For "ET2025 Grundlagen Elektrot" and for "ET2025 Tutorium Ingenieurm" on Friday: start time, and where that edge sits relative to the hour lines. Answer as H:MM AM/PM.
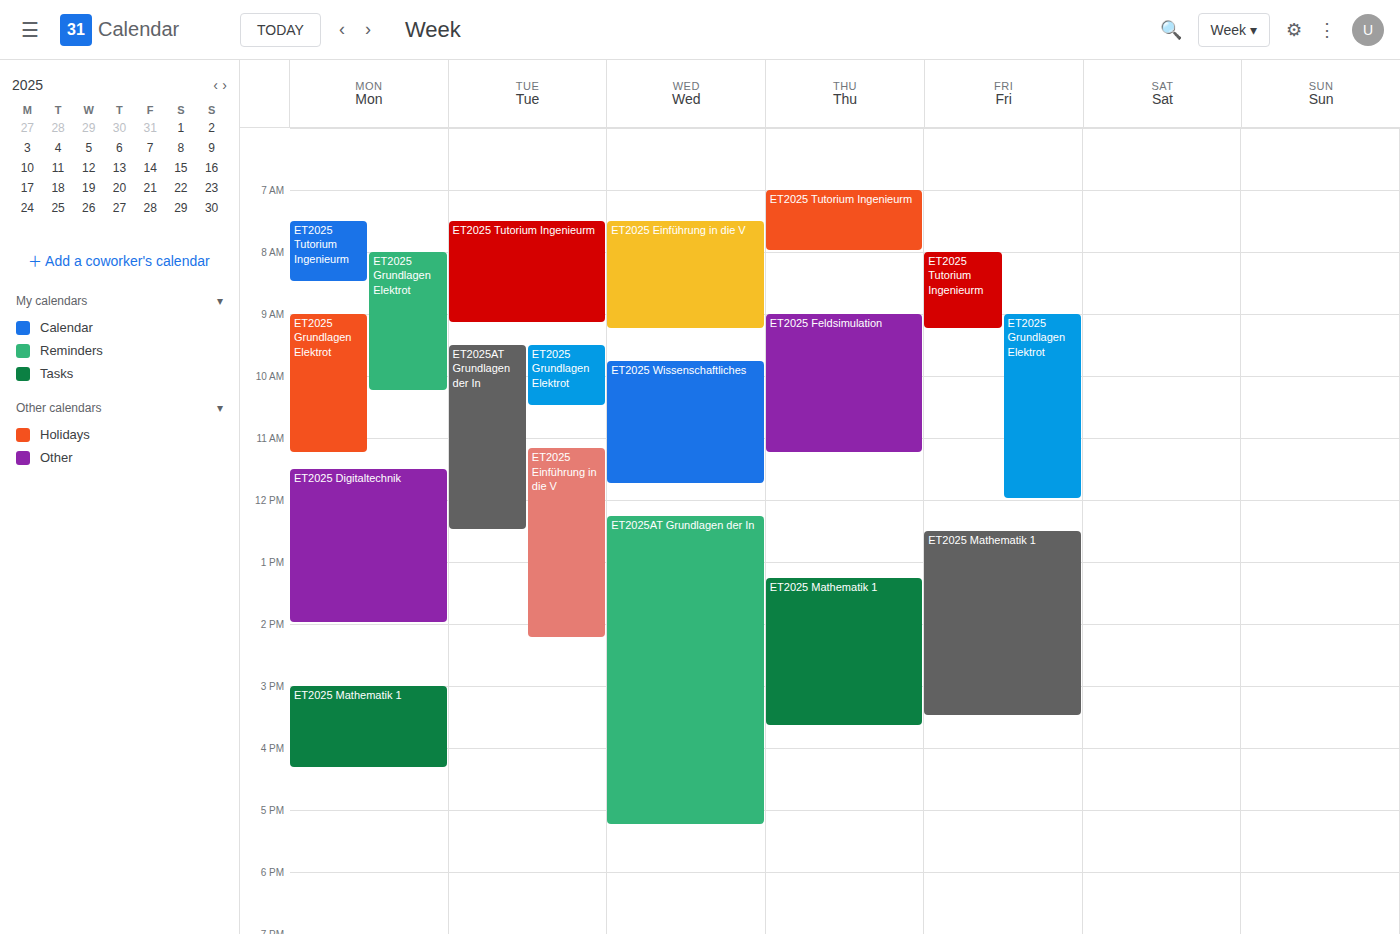
"ET2025 Grundlagen Elektrot": 9:00 AM, exactly on the 9 AM line. "ET2025 Tutorium Ingenieurm": 8:00 AM, exactly on the 8 AM line.